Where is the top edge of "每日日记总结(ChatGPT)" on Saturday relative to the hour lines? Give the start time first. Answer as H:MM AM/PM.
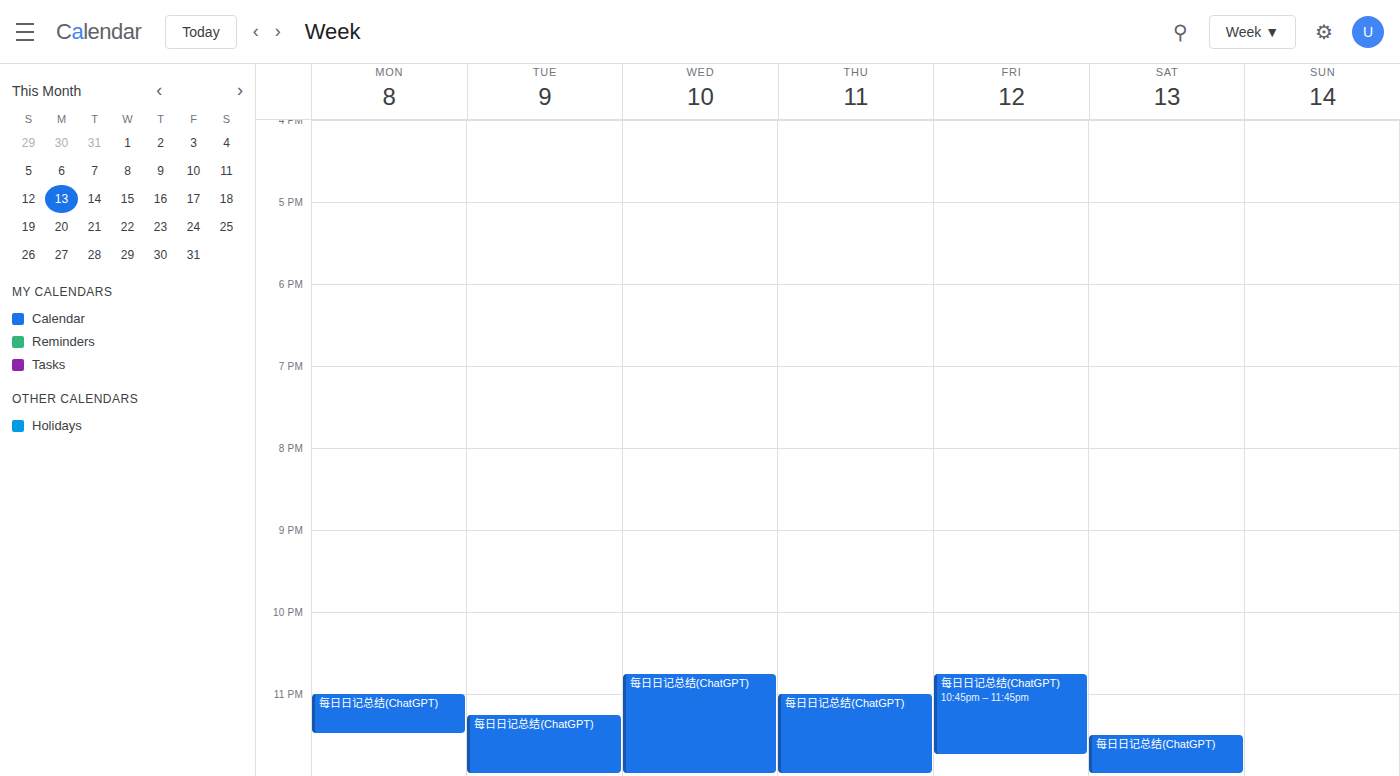
11:30 PM -- halfway between the 11 PM and 12 AM lines.